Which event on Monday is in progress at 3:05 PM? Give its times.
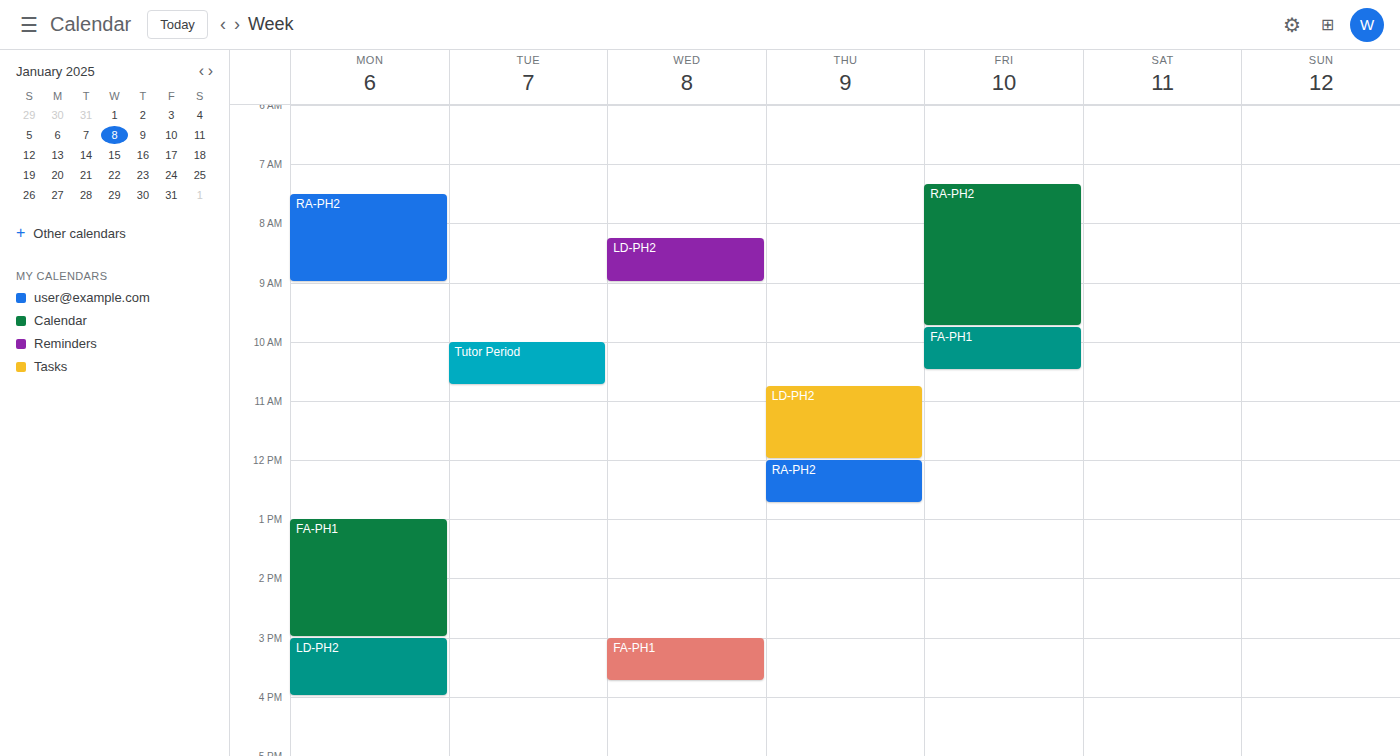
"LD-PH2", 3:00 PM to 4:00 PM